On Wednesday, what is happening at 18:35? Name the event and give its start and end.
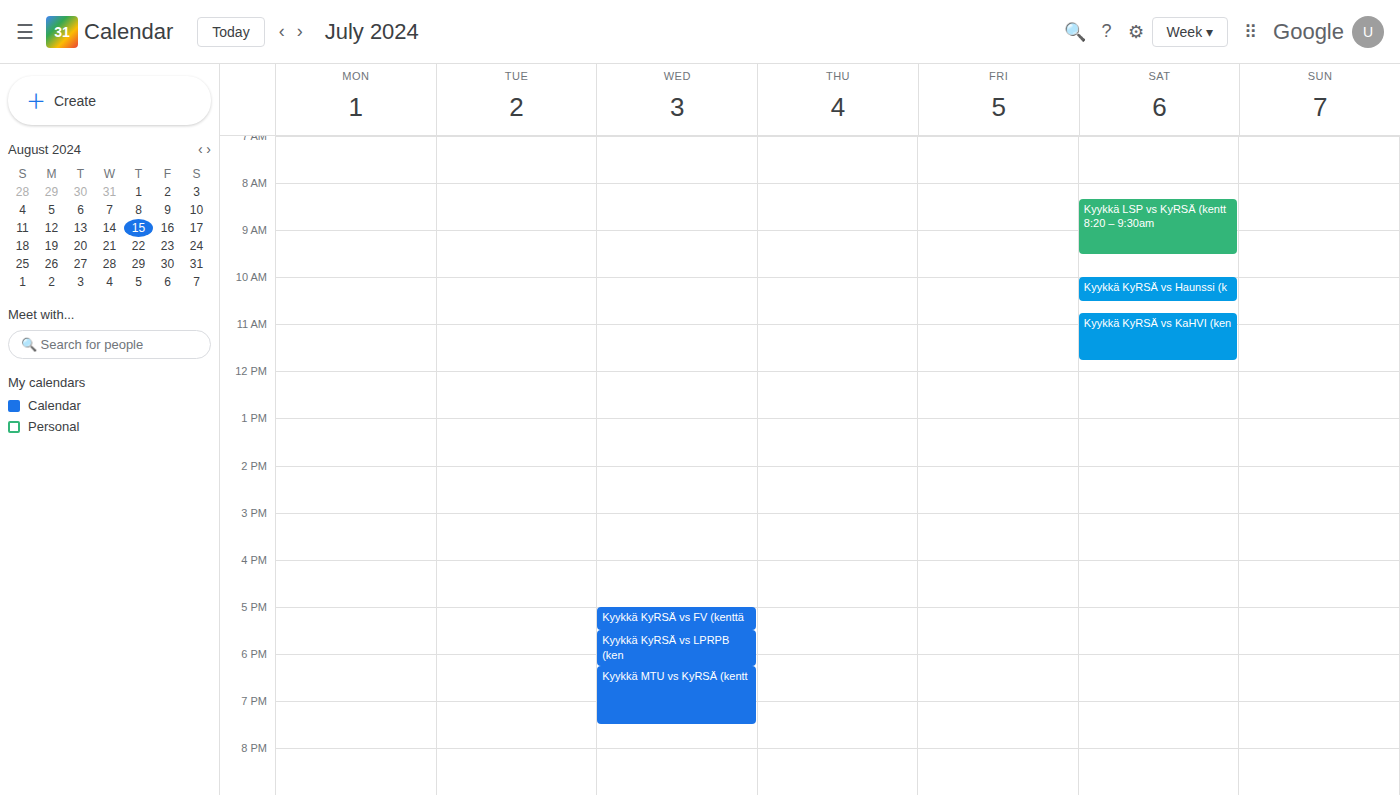
"Kyykkä MTU vs KyRSÄ (kentt", 18:15 to 19:30